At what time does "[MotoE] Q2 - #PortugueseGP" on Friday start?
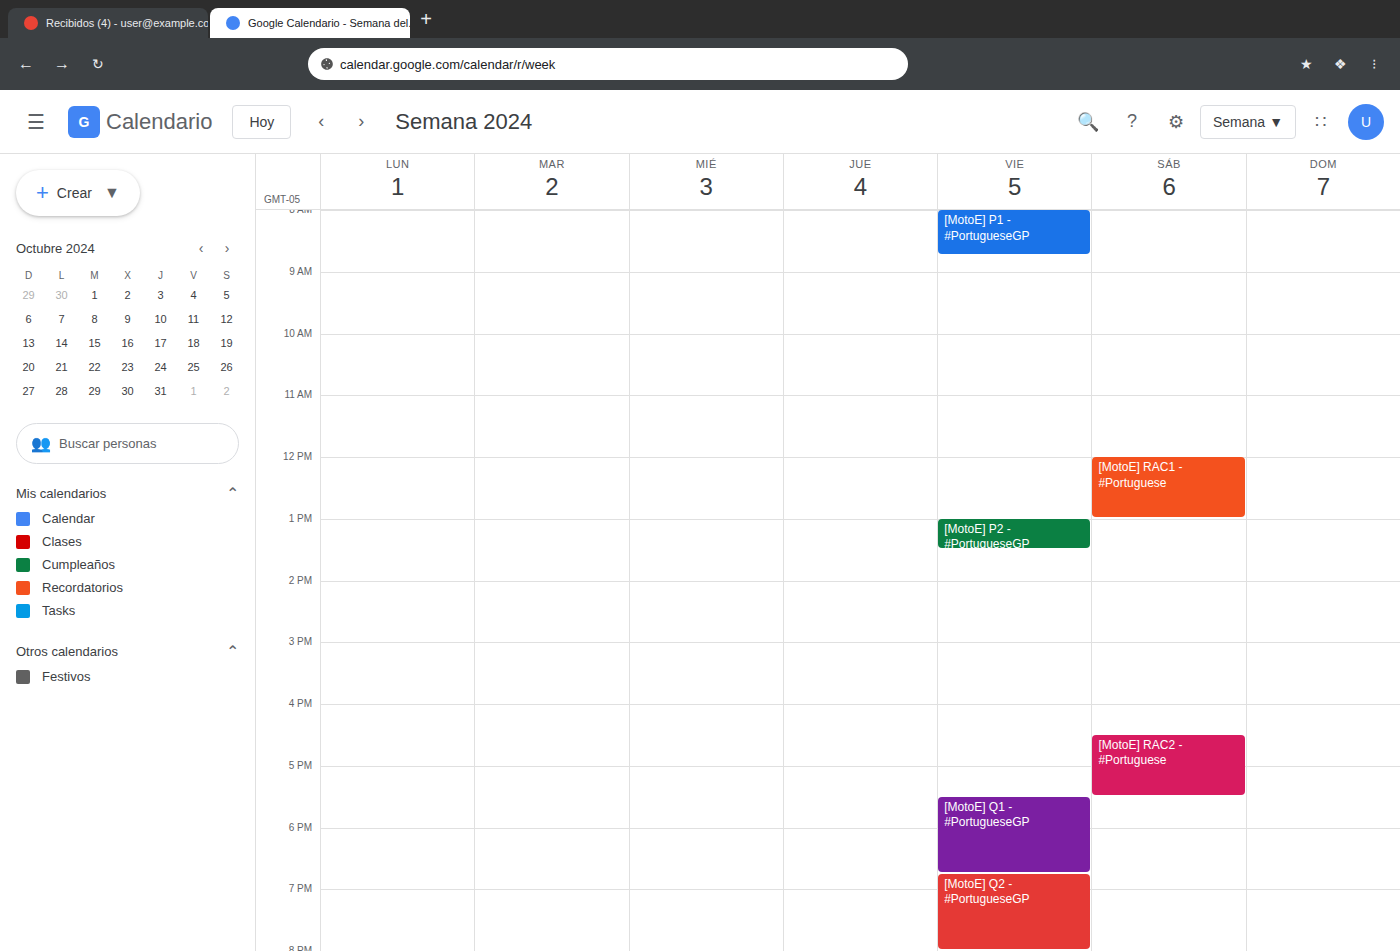
6:45 PM